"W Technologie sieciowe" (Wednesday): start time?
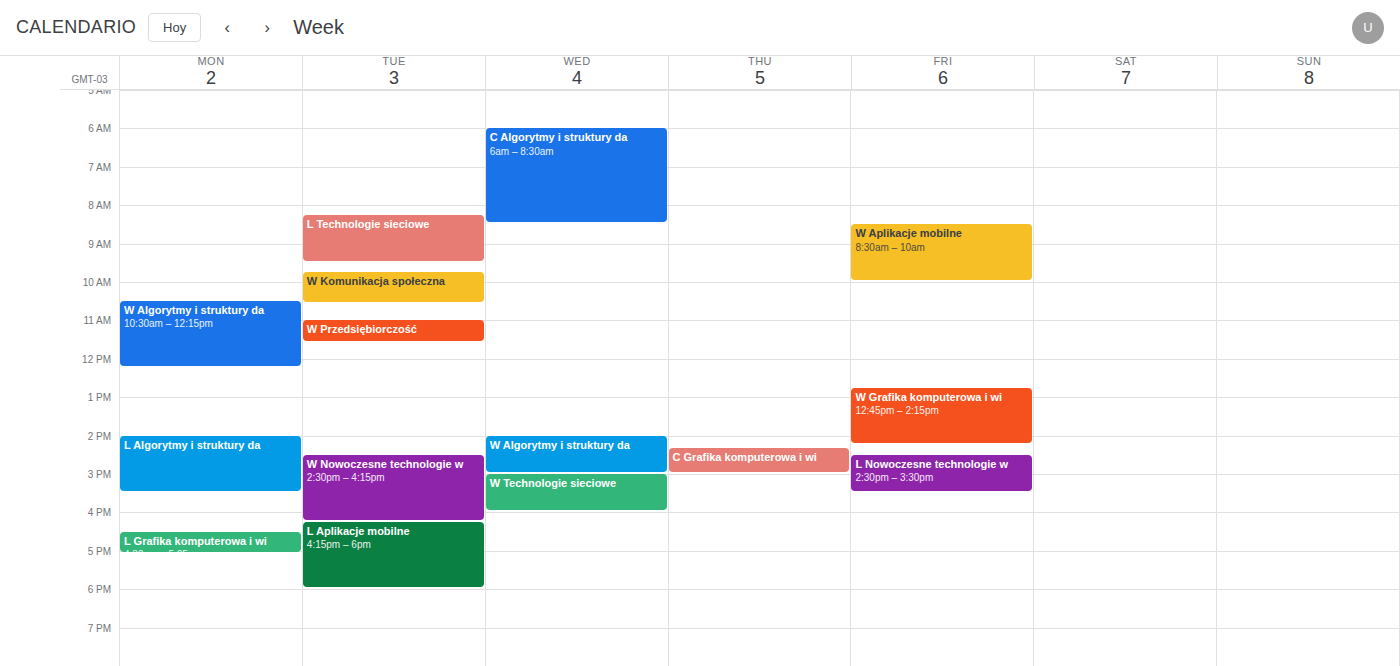
3:00 PM